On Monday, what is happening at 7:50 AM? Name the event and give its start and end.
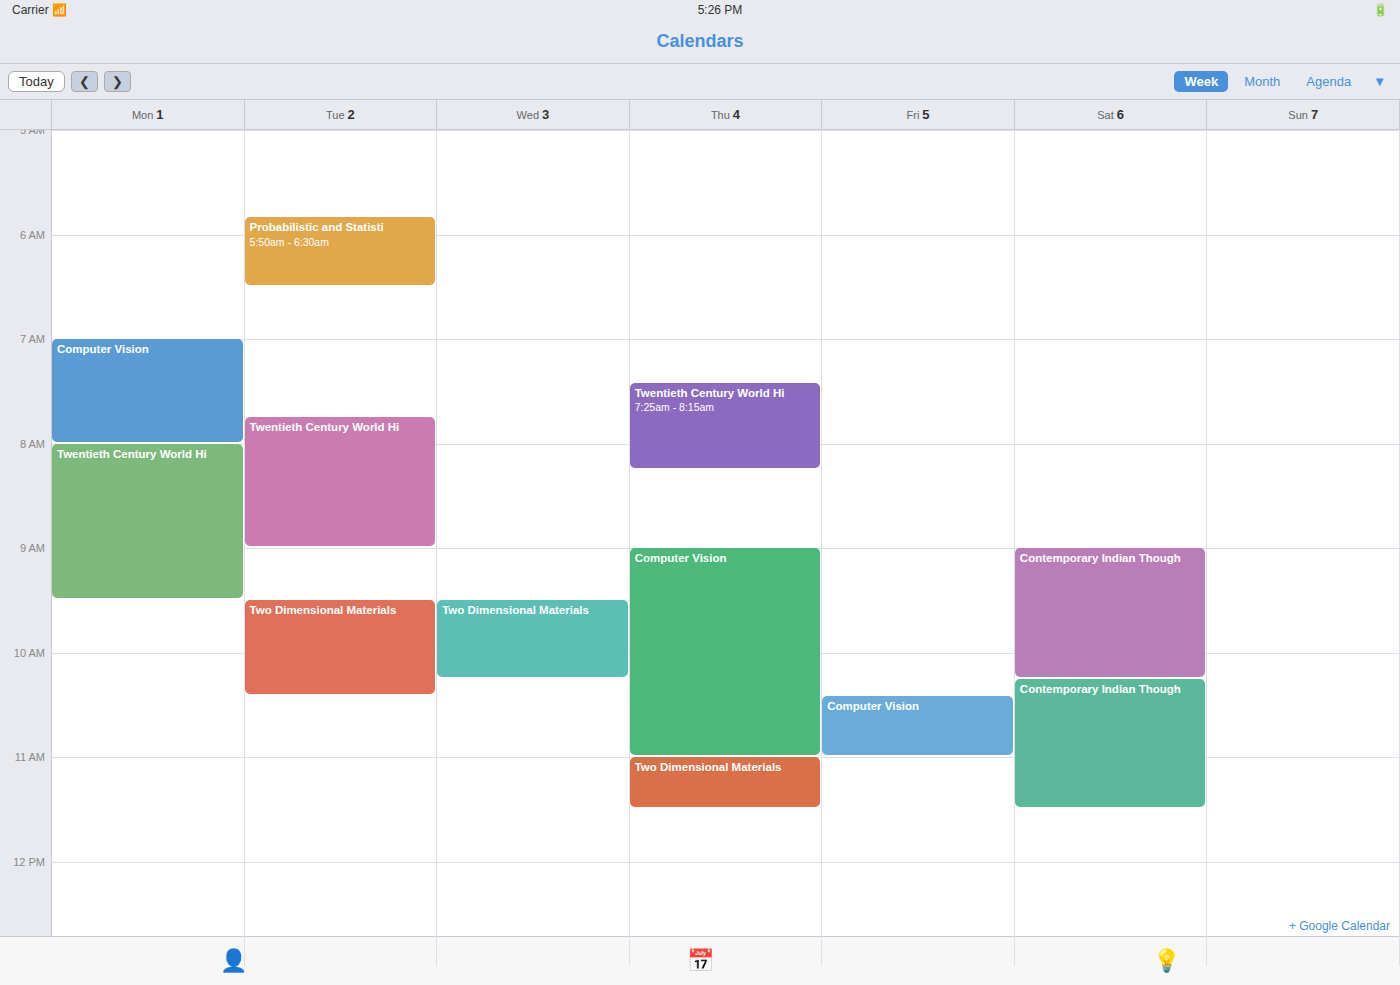
"Computer Vision", 7:00 AM to 8:00 AM